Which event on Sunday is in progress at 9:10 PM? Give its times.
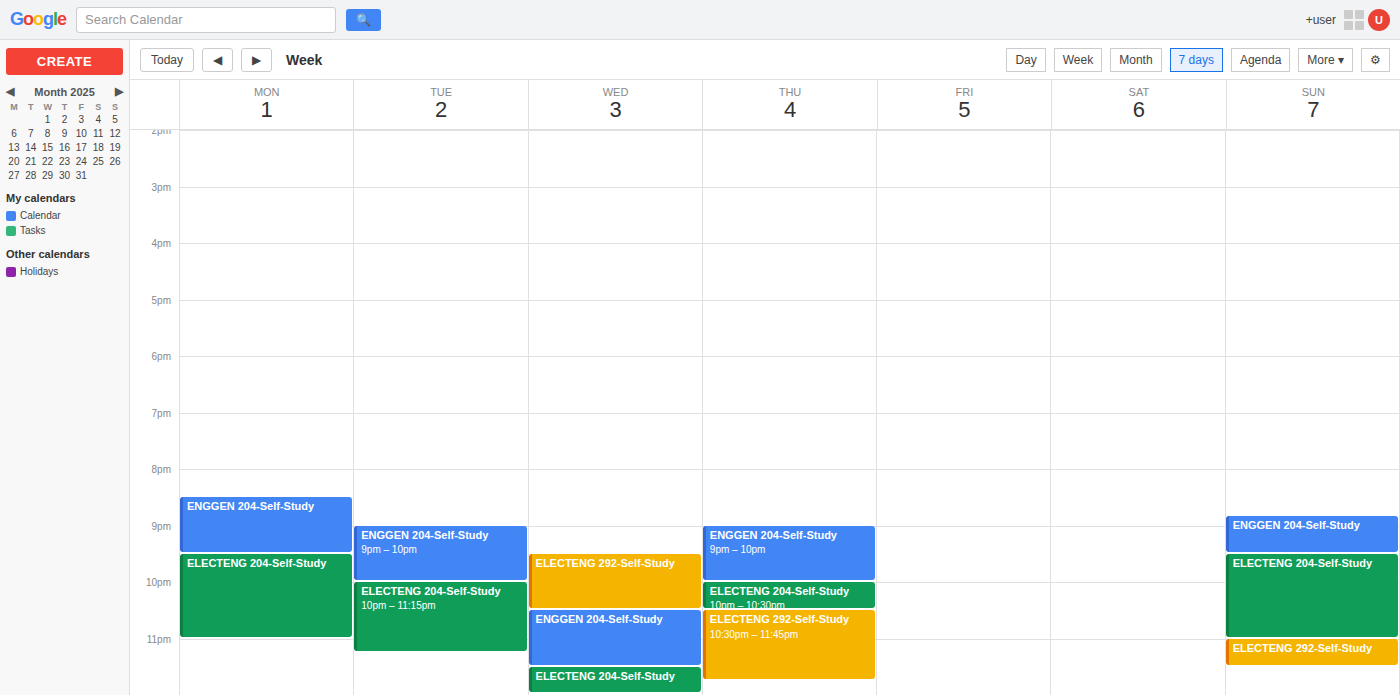
"ENGGEN 204-Self-Study", 8:50 PM to 9:30 PM